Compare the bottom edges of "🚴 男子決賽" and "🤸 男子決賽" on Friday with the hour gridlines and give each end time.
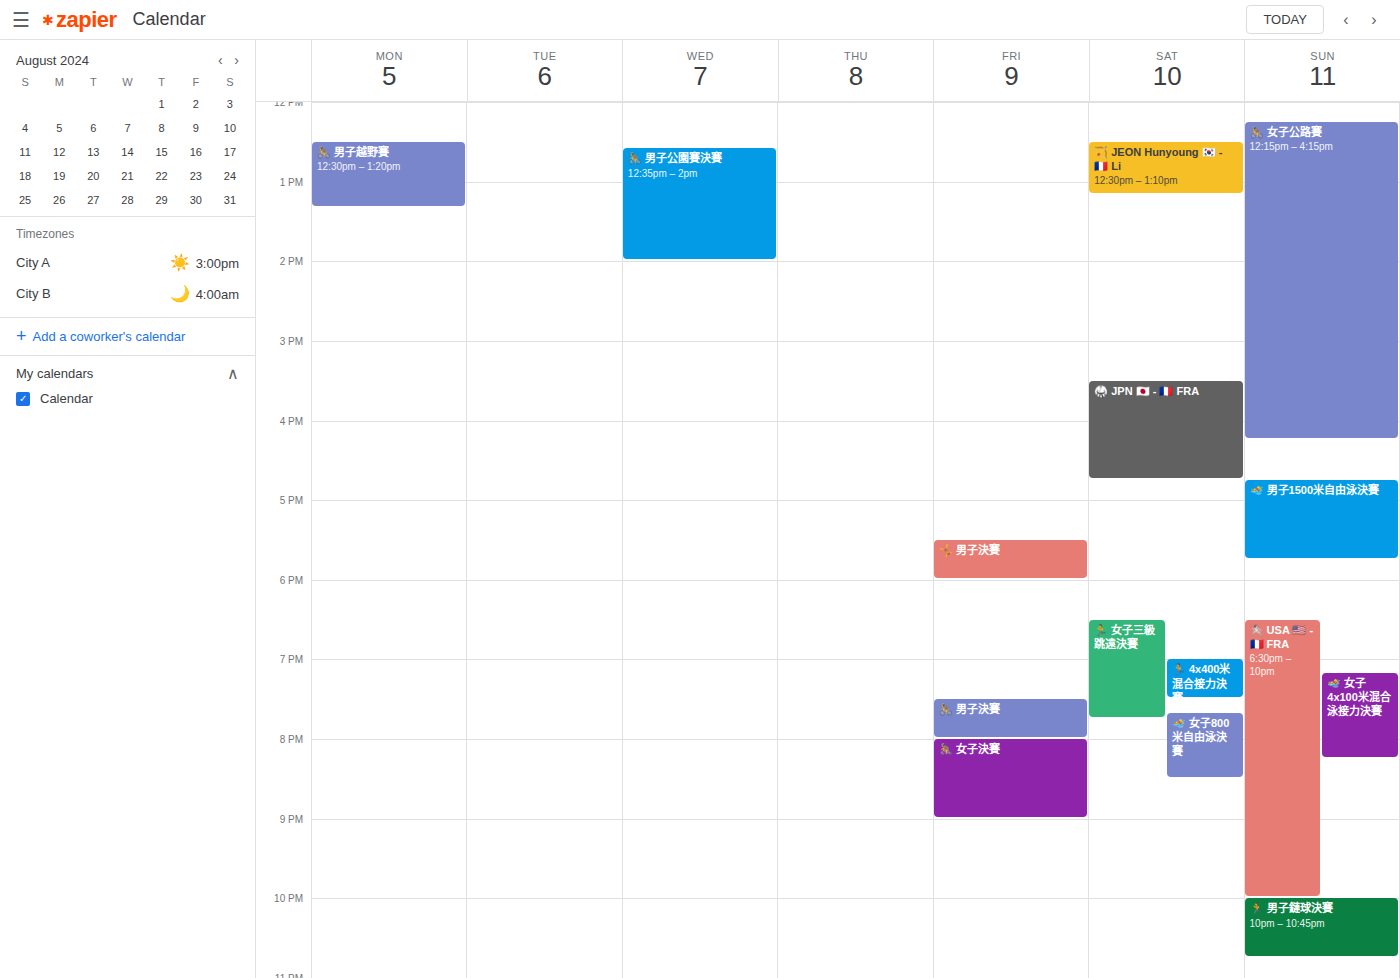
"🚴 男子決賽": 8:00 PM, exactly on the 8 PM line. "🤸 男子決賽": 6:00 PM, exactly on the 6 PM line.